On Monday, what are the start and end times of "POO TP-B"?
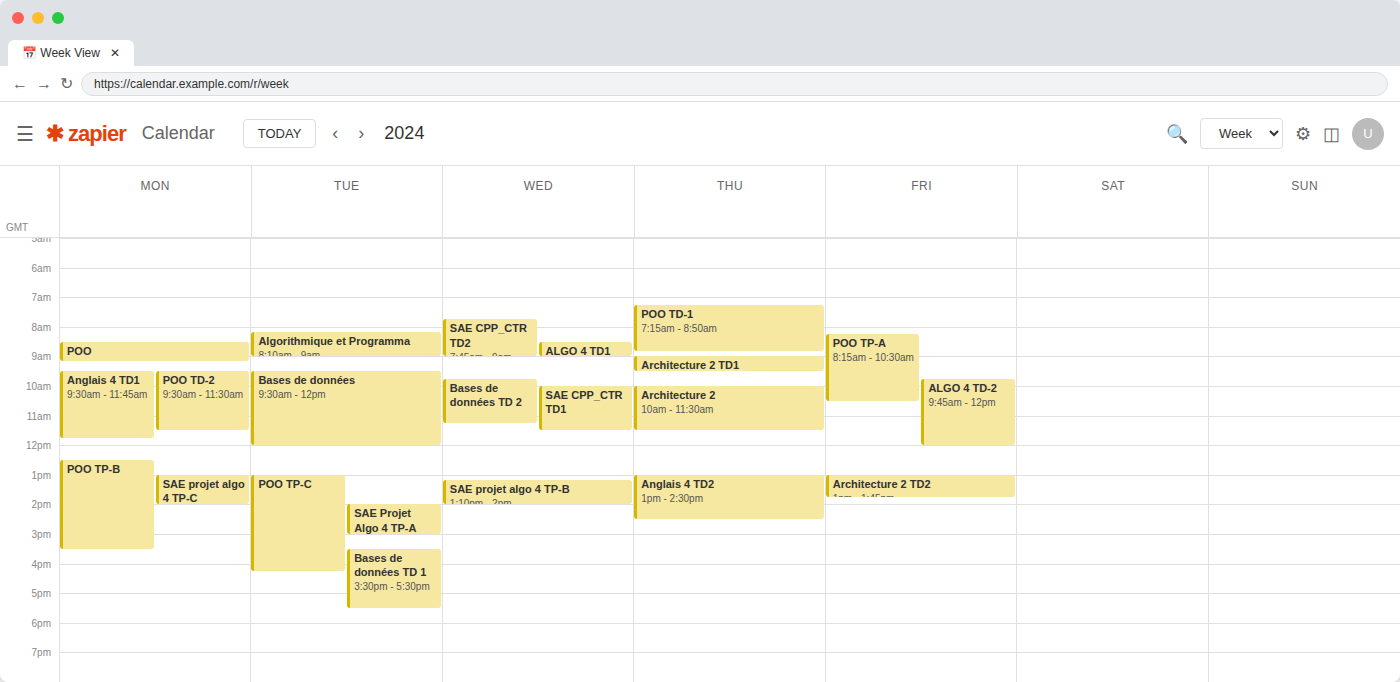
12:30 PM to 3:30 PM